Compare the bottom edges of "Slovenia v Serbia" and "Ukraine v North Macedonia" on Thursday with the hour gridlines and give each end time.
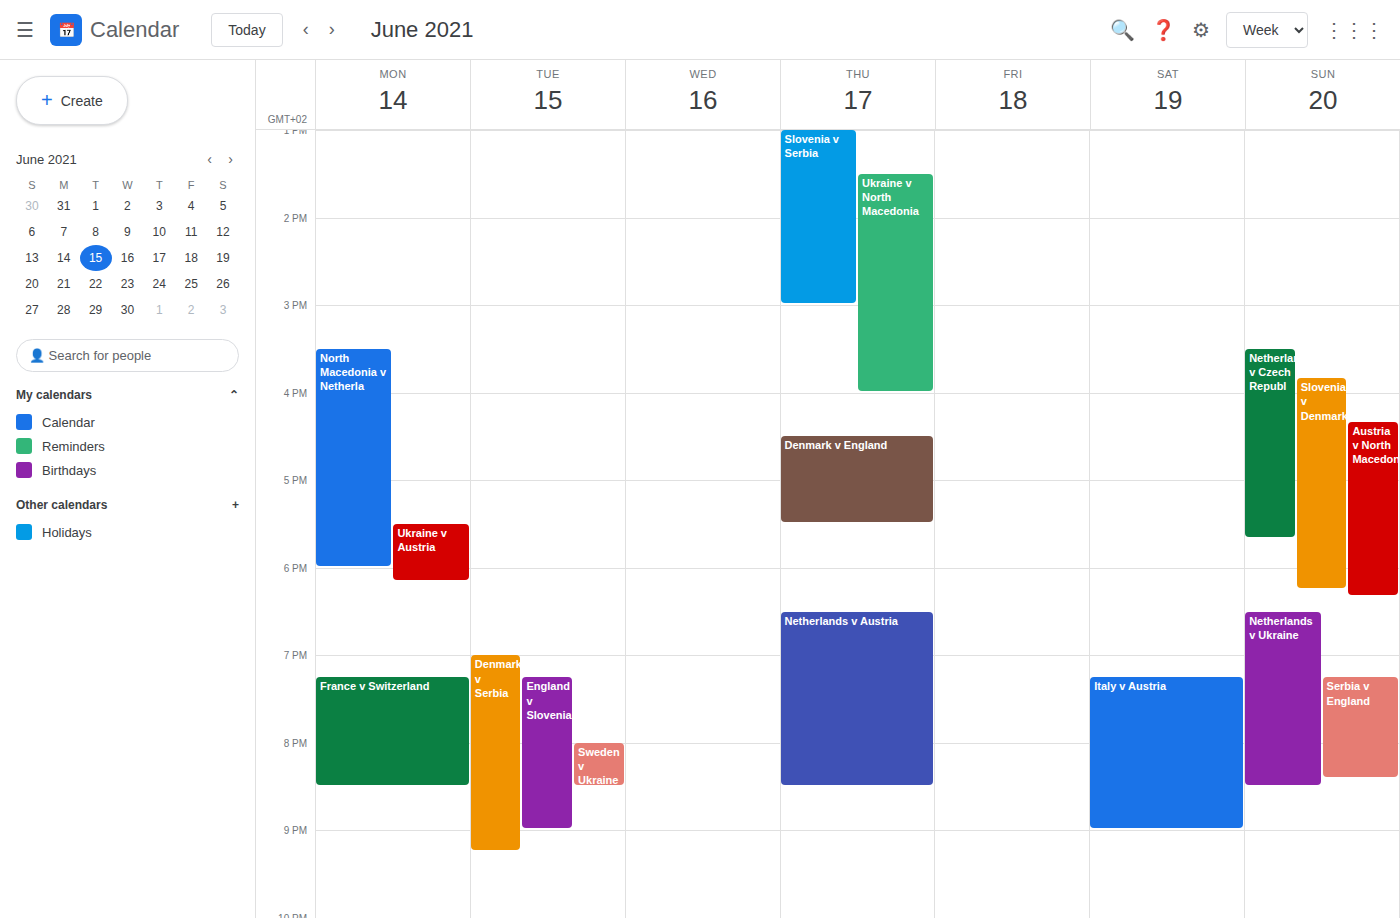
"Slovenia v Serbia": 3:00 PM, exactly on the 3 PM line. "Ukraine v North Macedonia": 4:00 PM, exactly on the 4 PM line.